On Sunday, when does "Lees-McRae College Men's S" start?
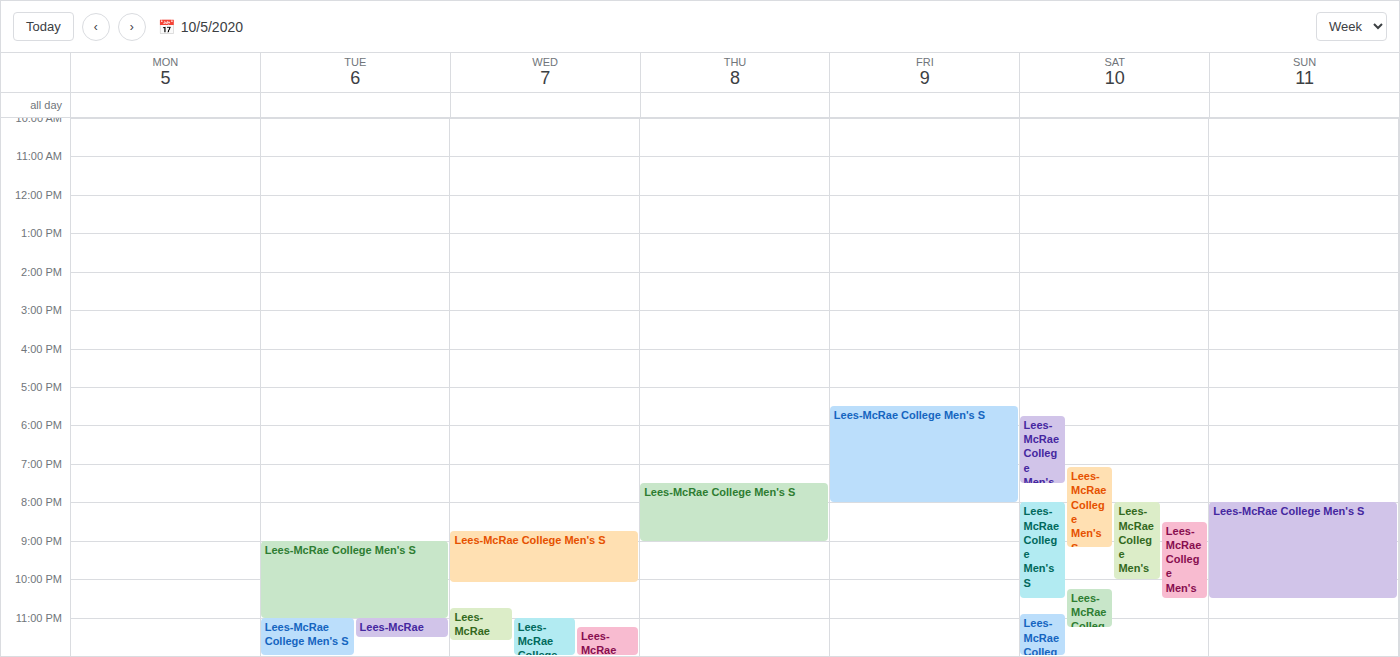
8:00 PM